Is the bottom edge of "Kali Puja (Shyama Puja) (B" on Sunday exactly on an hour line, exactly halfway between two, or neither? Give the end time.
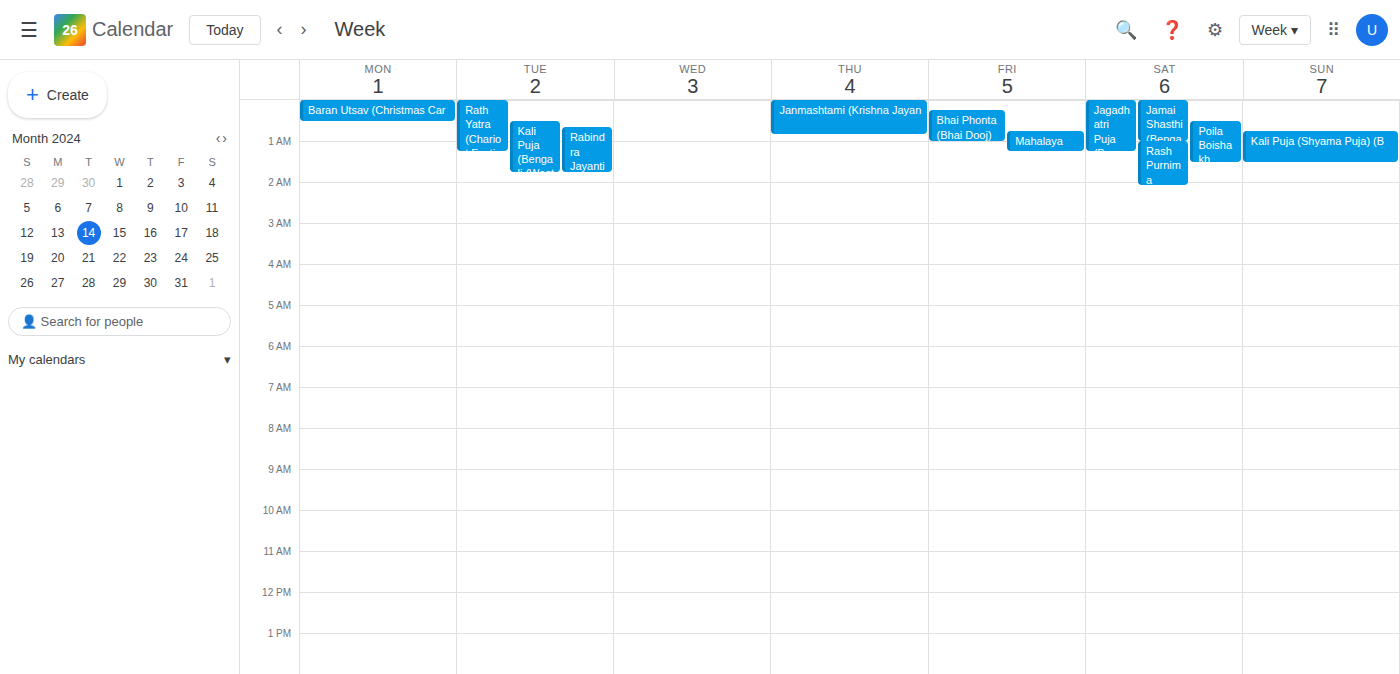
1:30 AM -- halfway between the 1 AM and 2 AM lines.